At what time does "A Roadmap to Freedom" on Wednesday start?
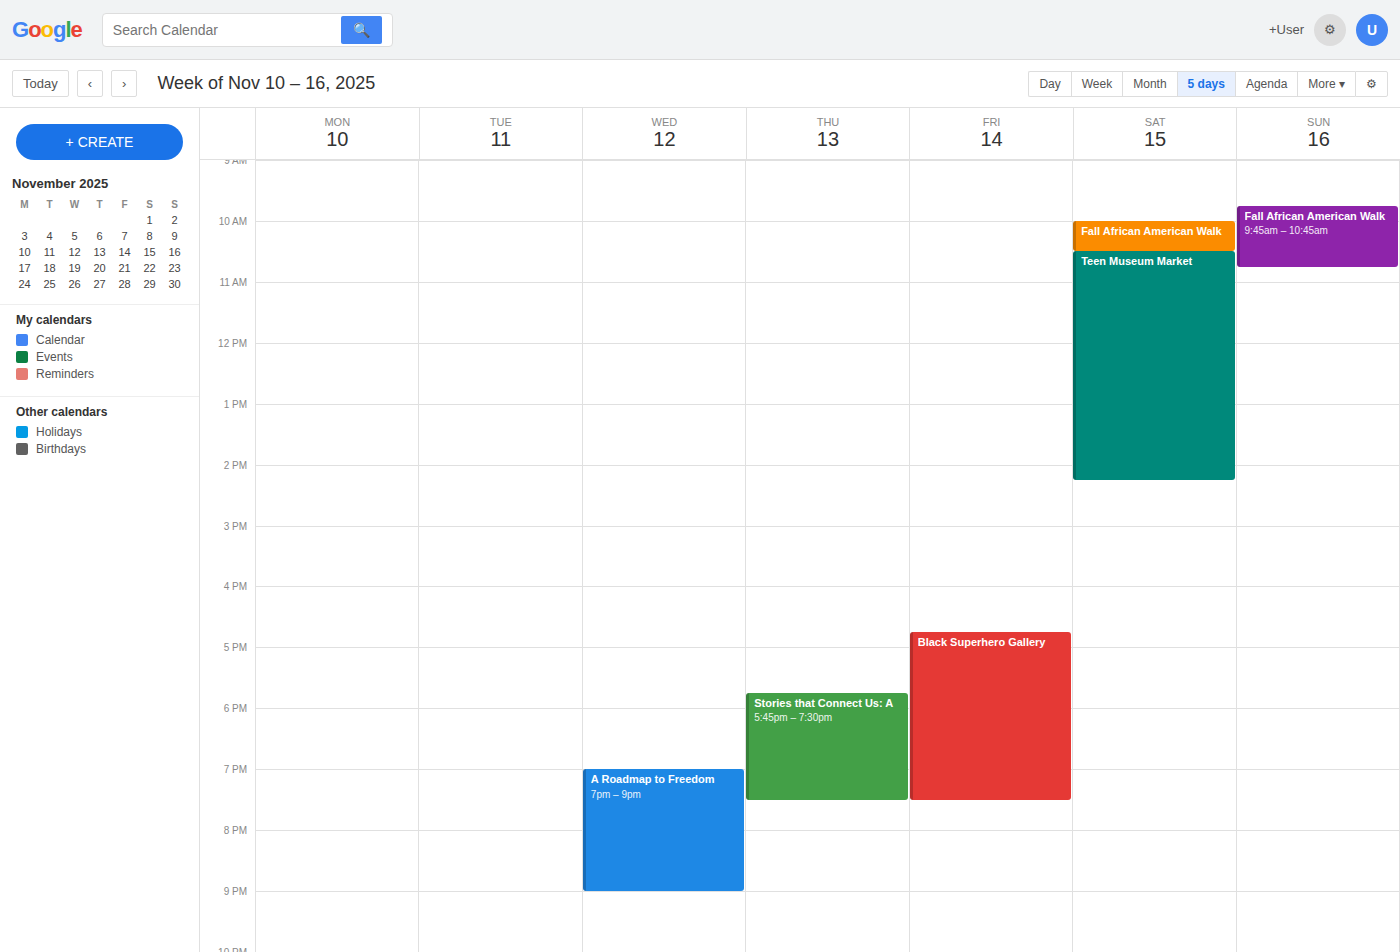
7:00 PM